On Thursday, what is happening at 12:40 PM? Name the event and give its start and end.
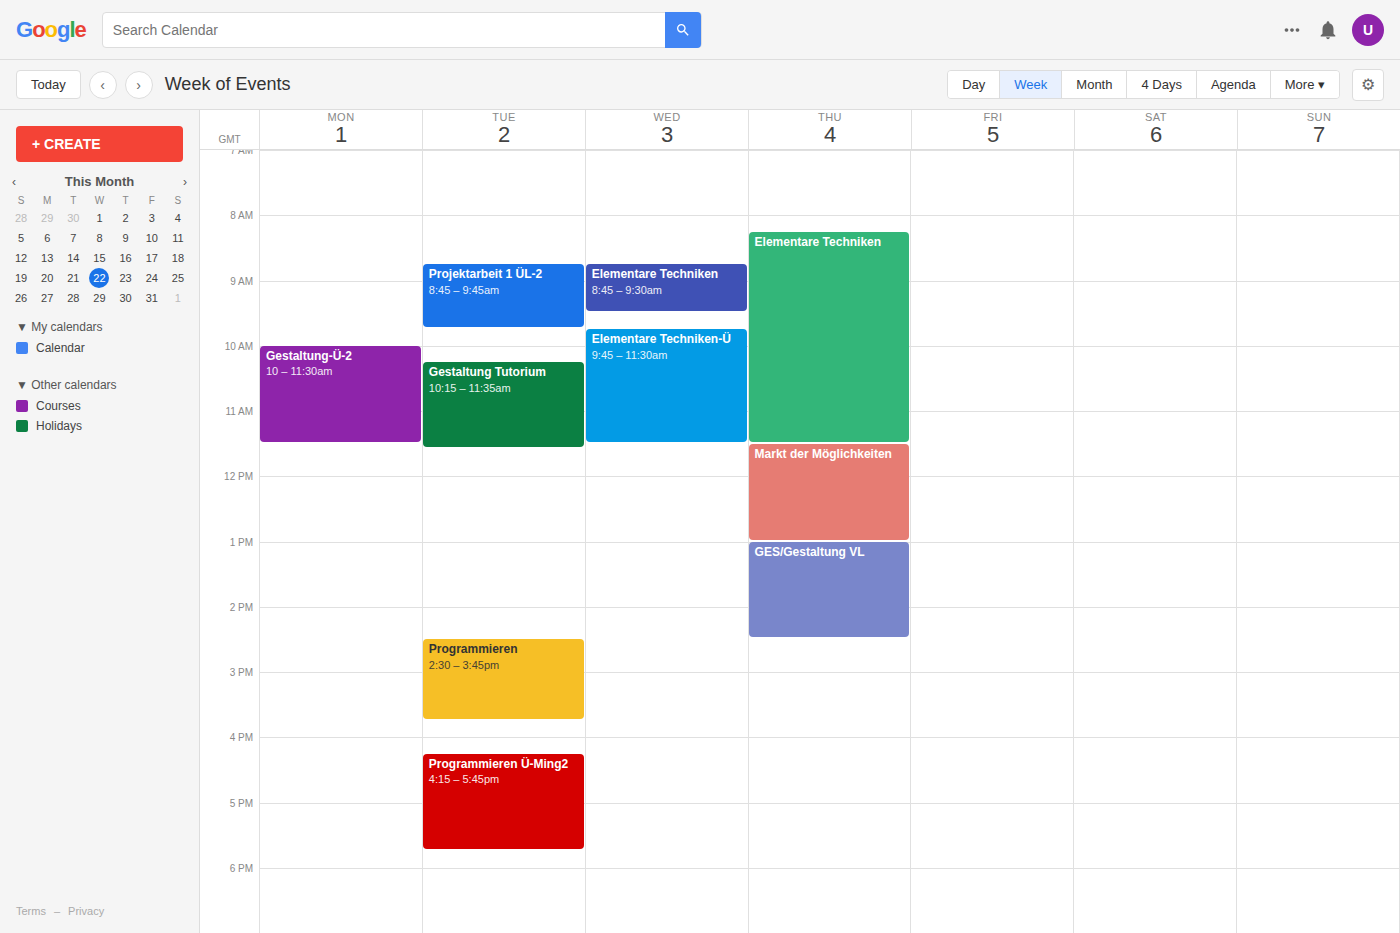
"Markt der Möglichkeiten", 11:30 AM to 1:00 PM